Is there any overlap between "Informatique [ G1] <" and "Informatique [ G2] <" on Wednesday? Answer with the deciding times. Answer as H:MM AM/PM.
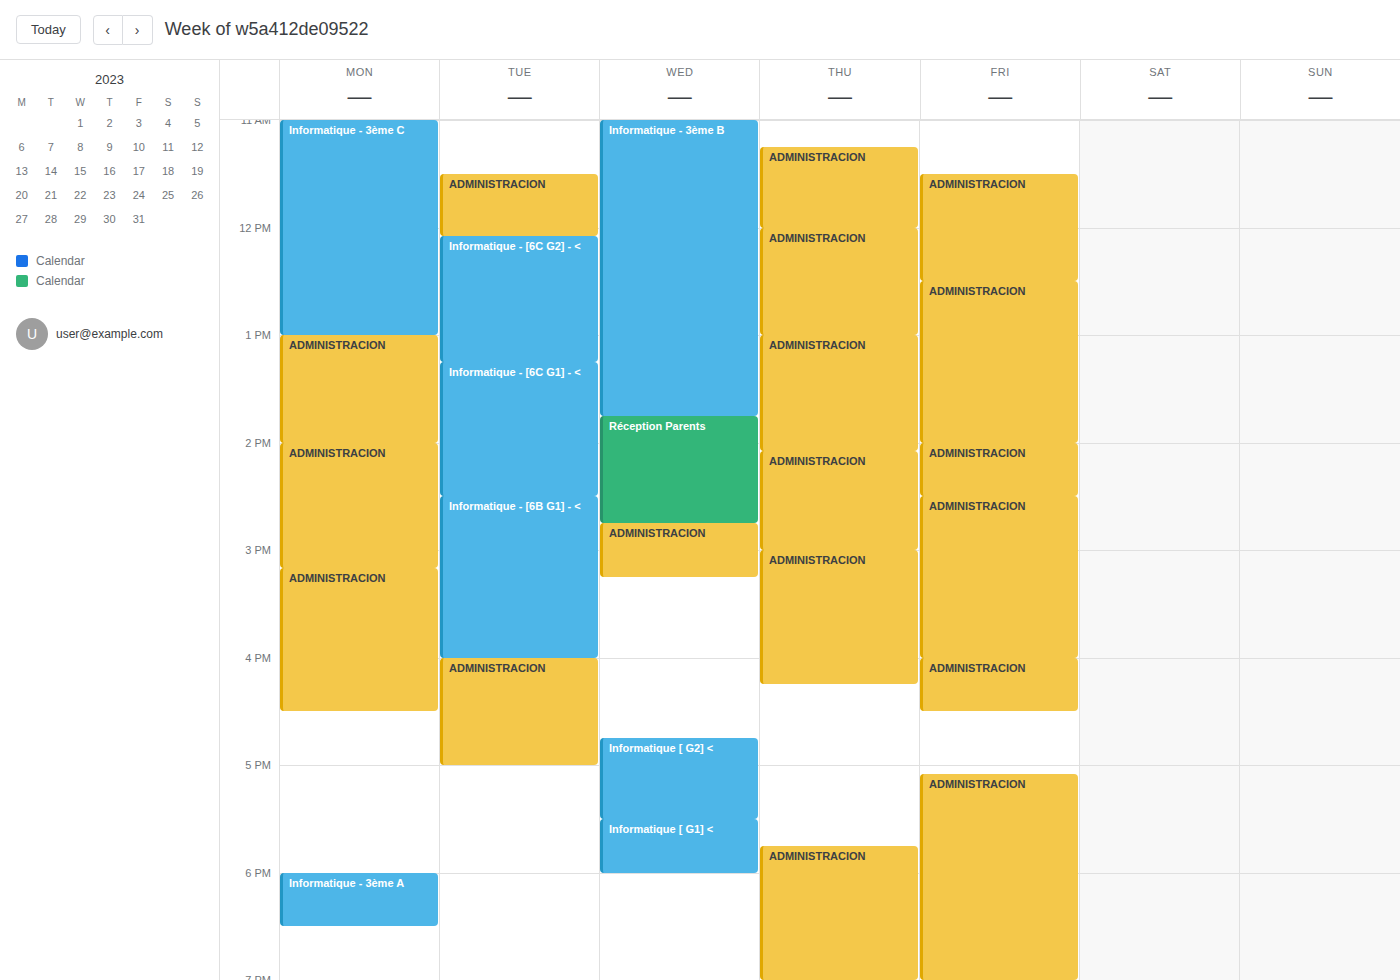
"Informatique [ G2] <" ends at 5:30 PM, exactly when "Informatique [ G1] <" starts -- they touch but do not overlap.